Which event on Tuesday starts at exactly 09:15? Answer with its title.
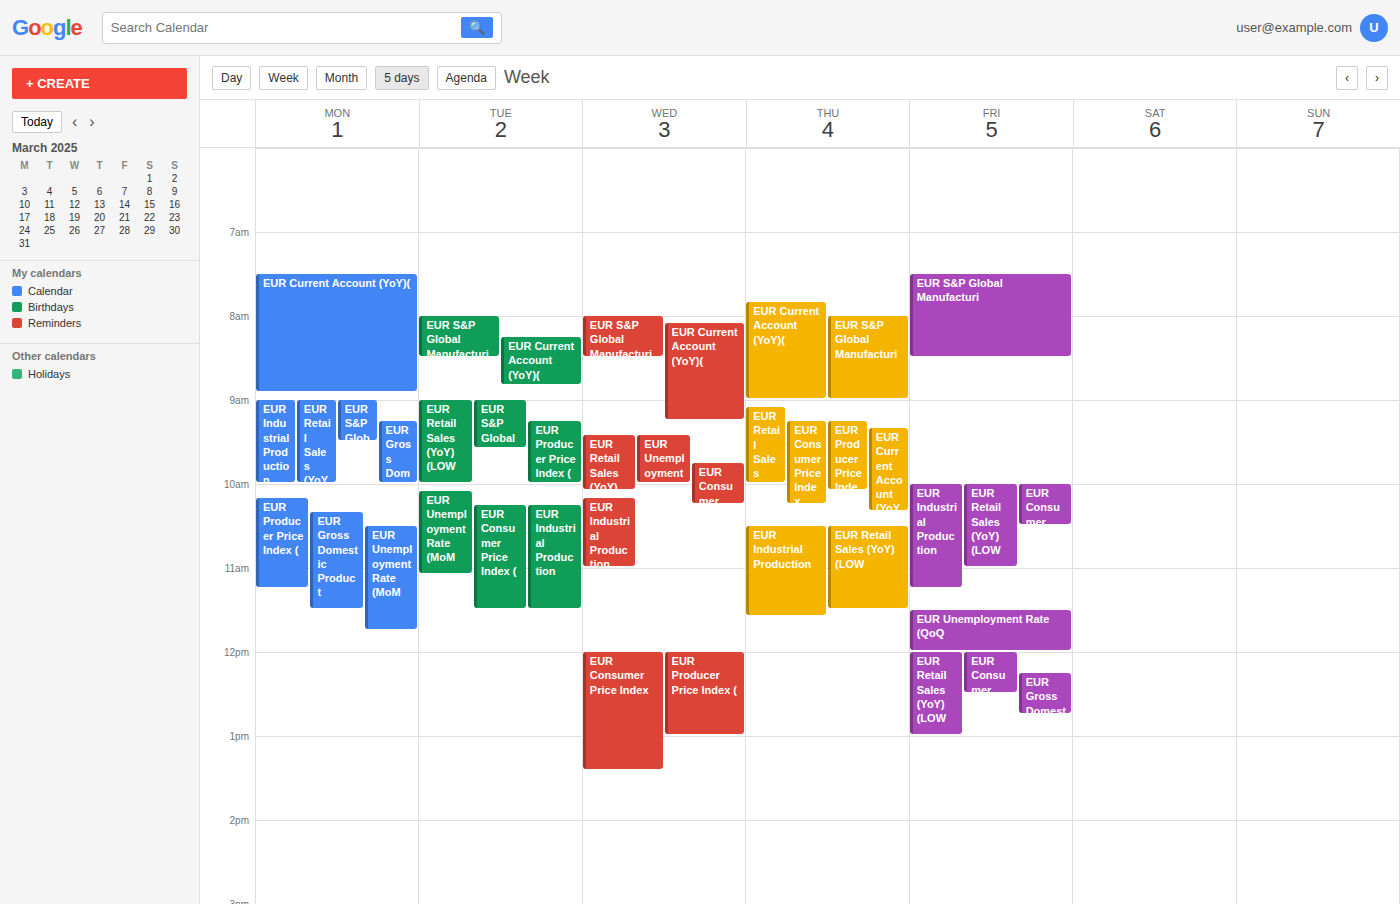
"EUR Producer Price Index ("